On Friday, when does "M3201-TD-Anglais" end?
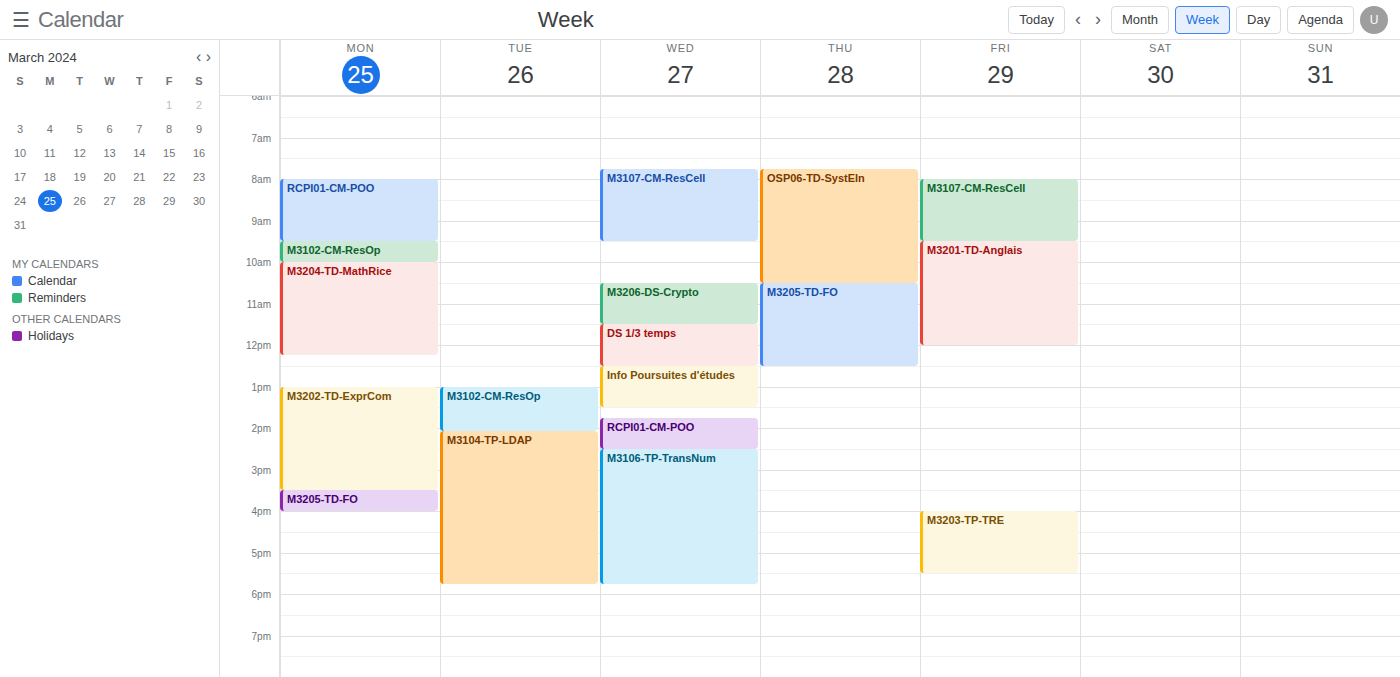
12:00 PM